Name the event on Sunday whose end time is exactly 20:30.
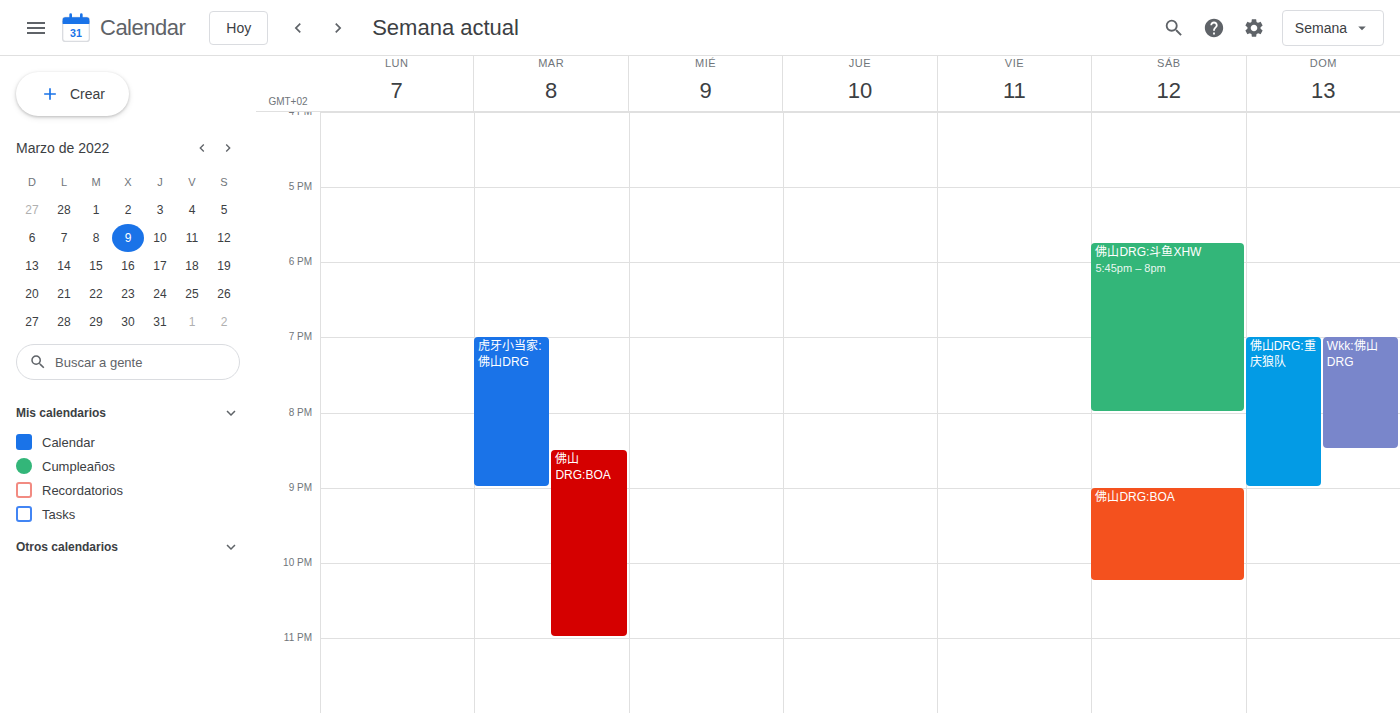
"Wkk:佛山DRG"